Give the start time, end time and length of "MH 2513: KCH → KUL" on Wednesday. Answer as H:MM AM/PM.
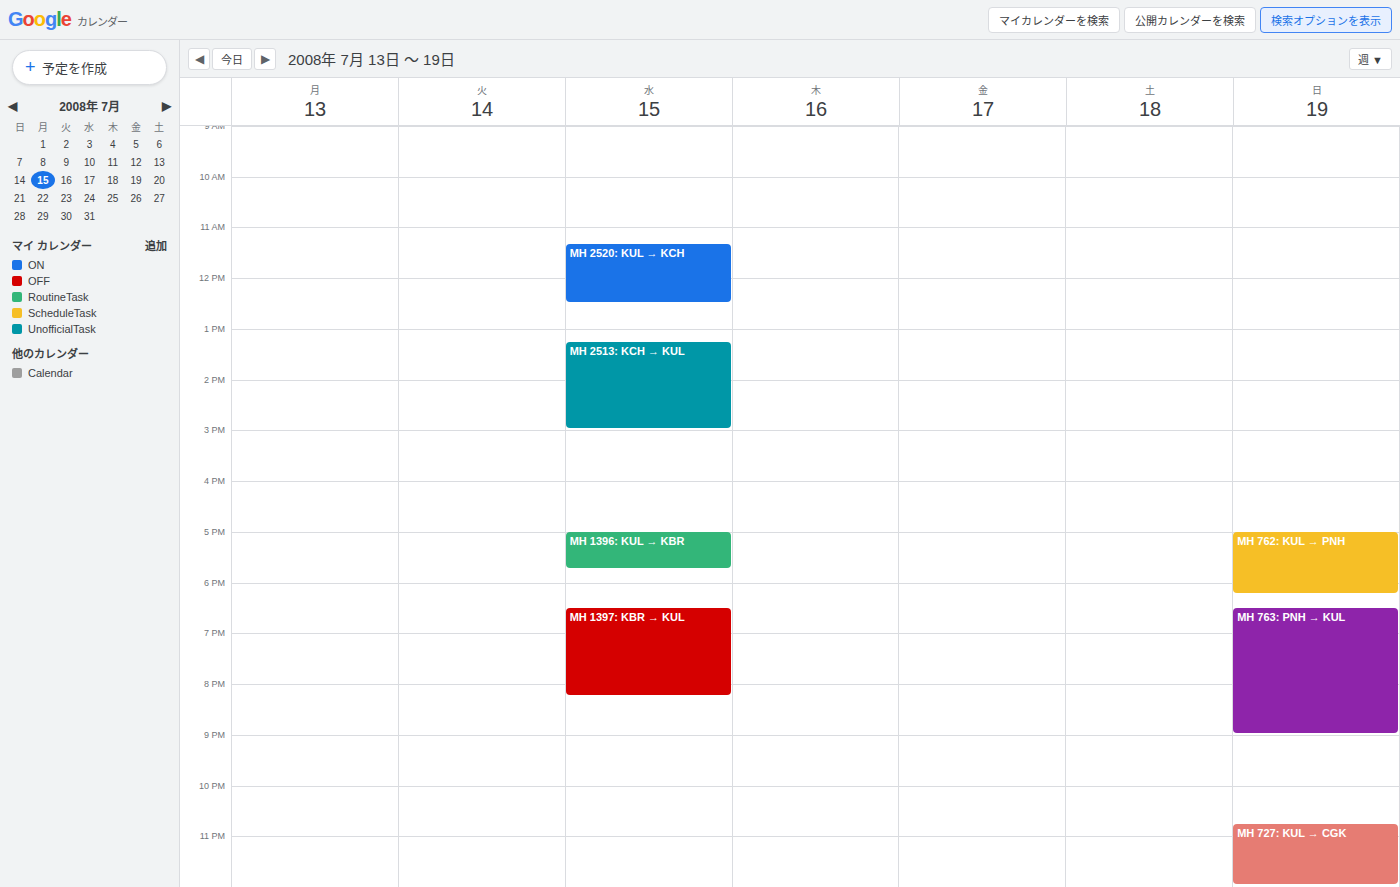
1:15 PM to 3:00 PM, 1 hour 45 minutes